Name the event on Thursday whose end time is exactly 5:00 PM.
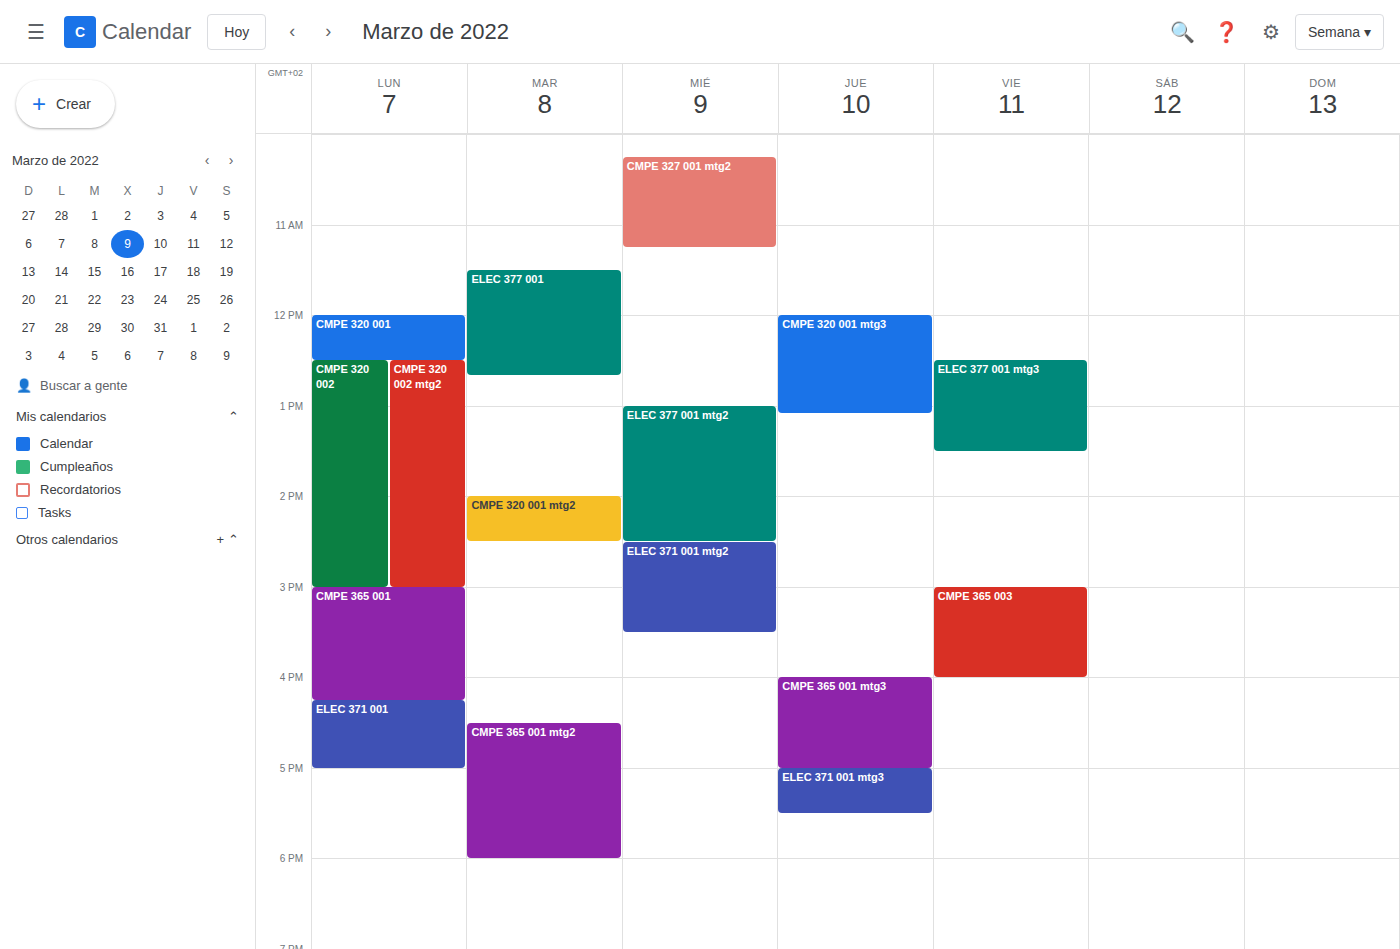
"CMPE 365 001 mtg3"